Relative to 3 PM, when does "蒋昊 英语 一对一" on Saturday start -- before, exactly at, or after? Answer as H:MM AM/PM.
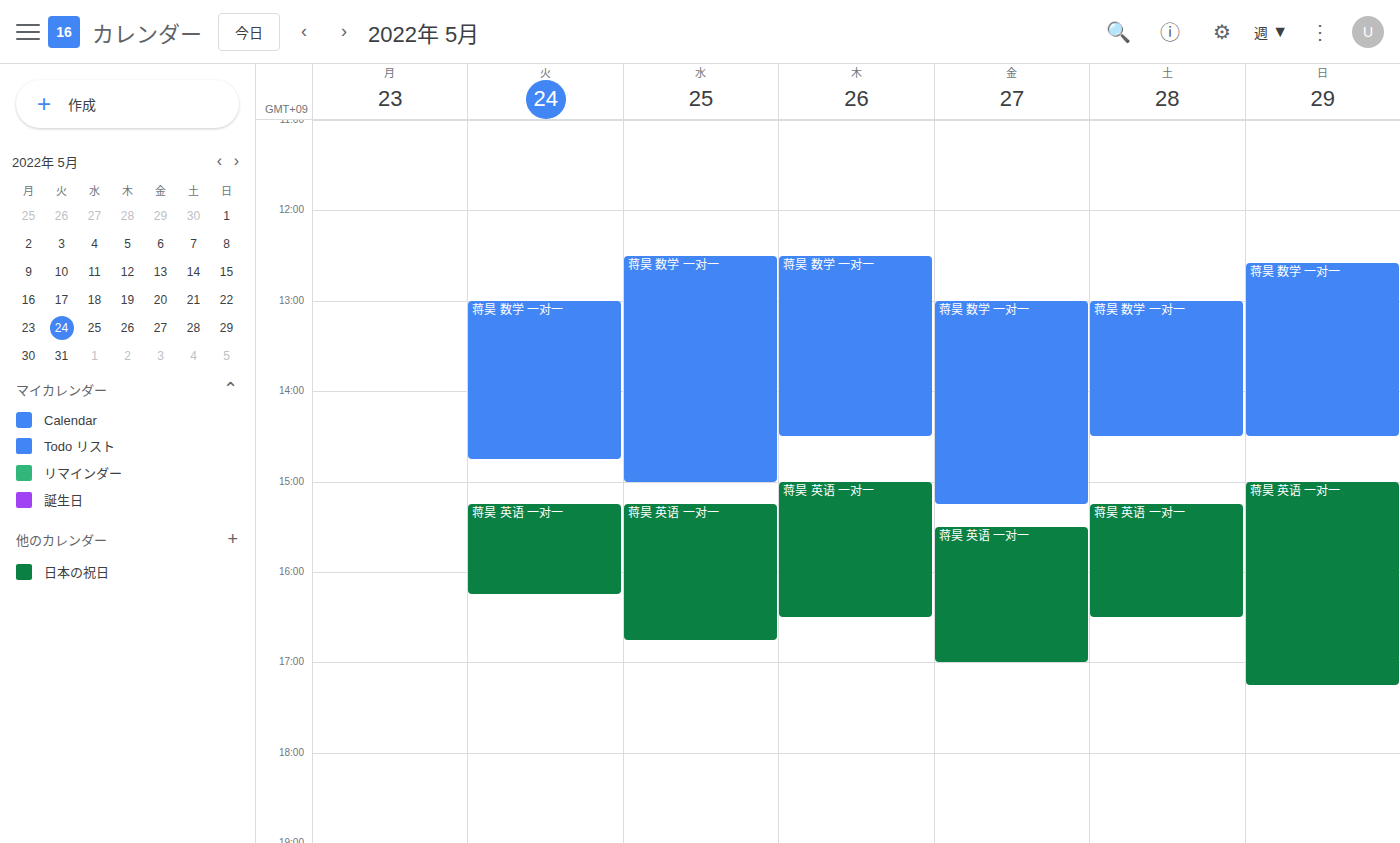
3:15 PM -- after 3 PM, 15 minutes below the 3 PM line.